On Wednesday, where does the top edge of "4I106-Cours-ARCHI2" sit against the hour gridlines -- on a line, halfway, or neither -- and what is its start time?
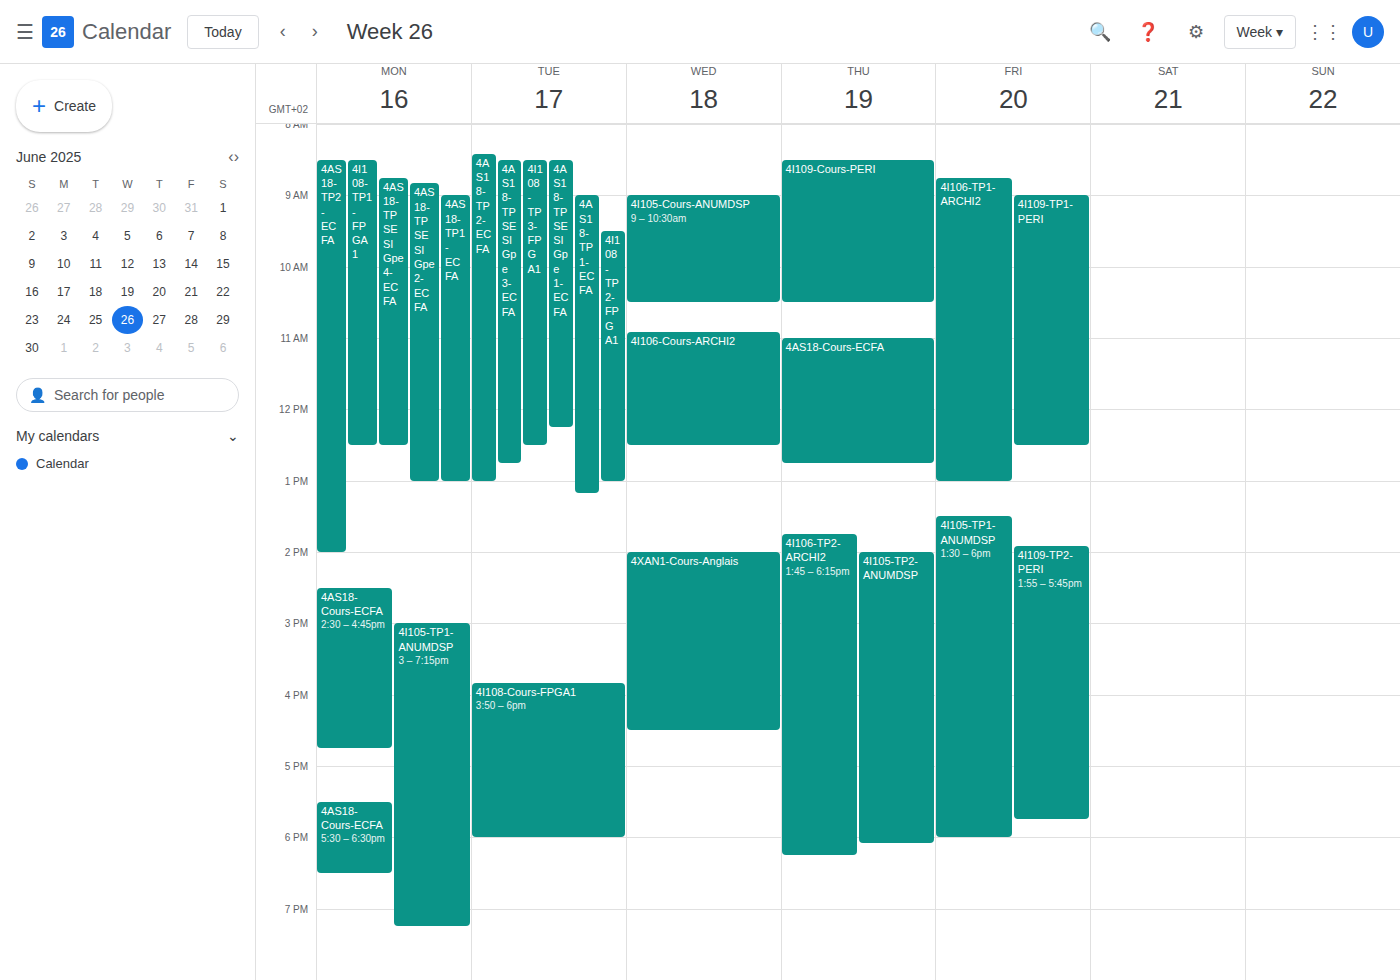
10:55 AM -- neither: 55 minutes below the 10 AM line and 5 minutes above the 11 AM line.